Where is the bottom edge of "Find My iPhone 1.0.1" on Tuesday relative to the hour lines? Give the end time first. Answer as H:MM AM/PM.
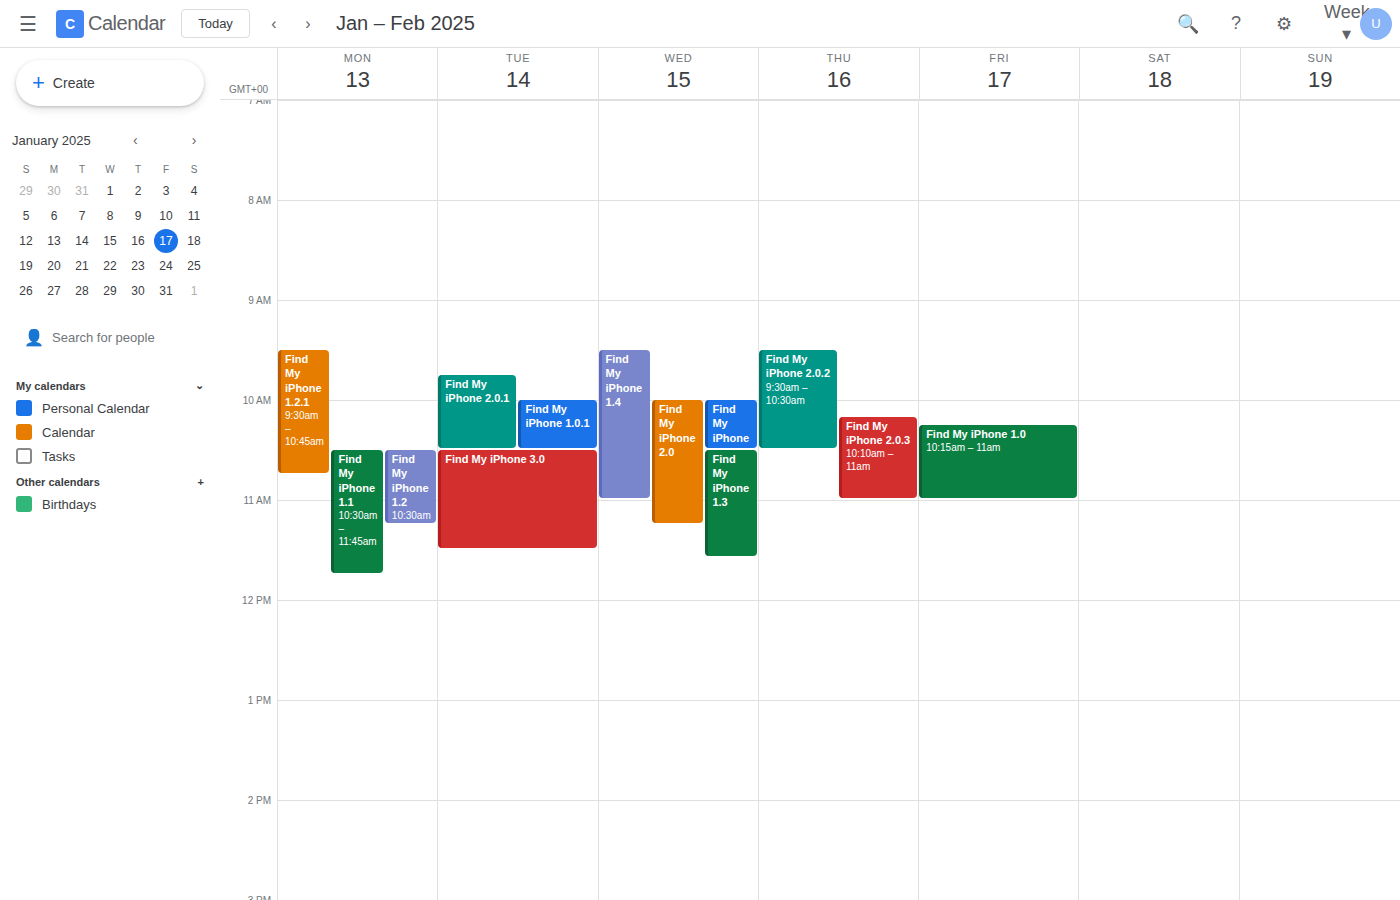
10:30 AM -- halfway between the 10 AM and 11 AM lines.